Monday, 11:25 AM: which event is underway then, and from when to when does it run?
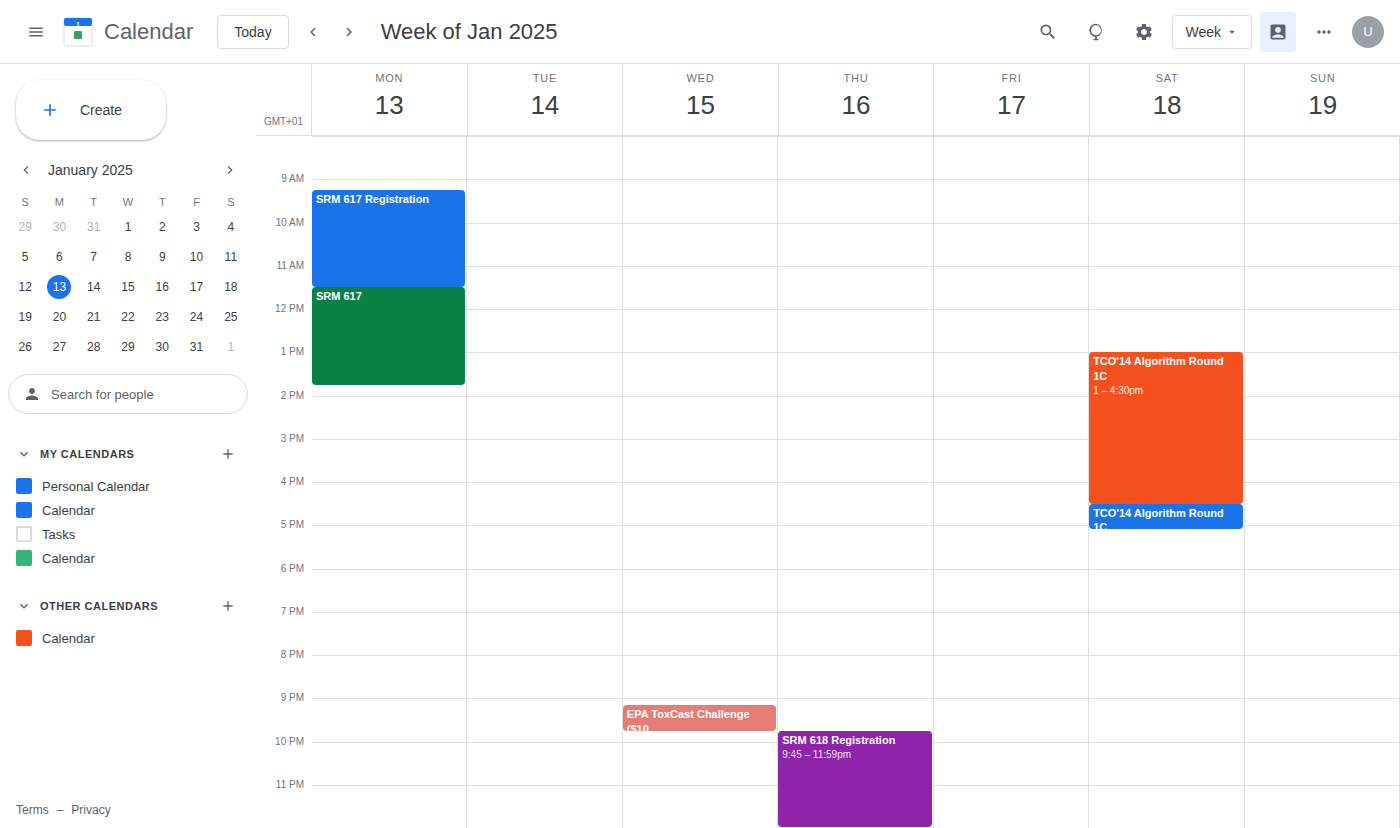
"SRM 617 Registration", 9:15 AM to 11:30 AM